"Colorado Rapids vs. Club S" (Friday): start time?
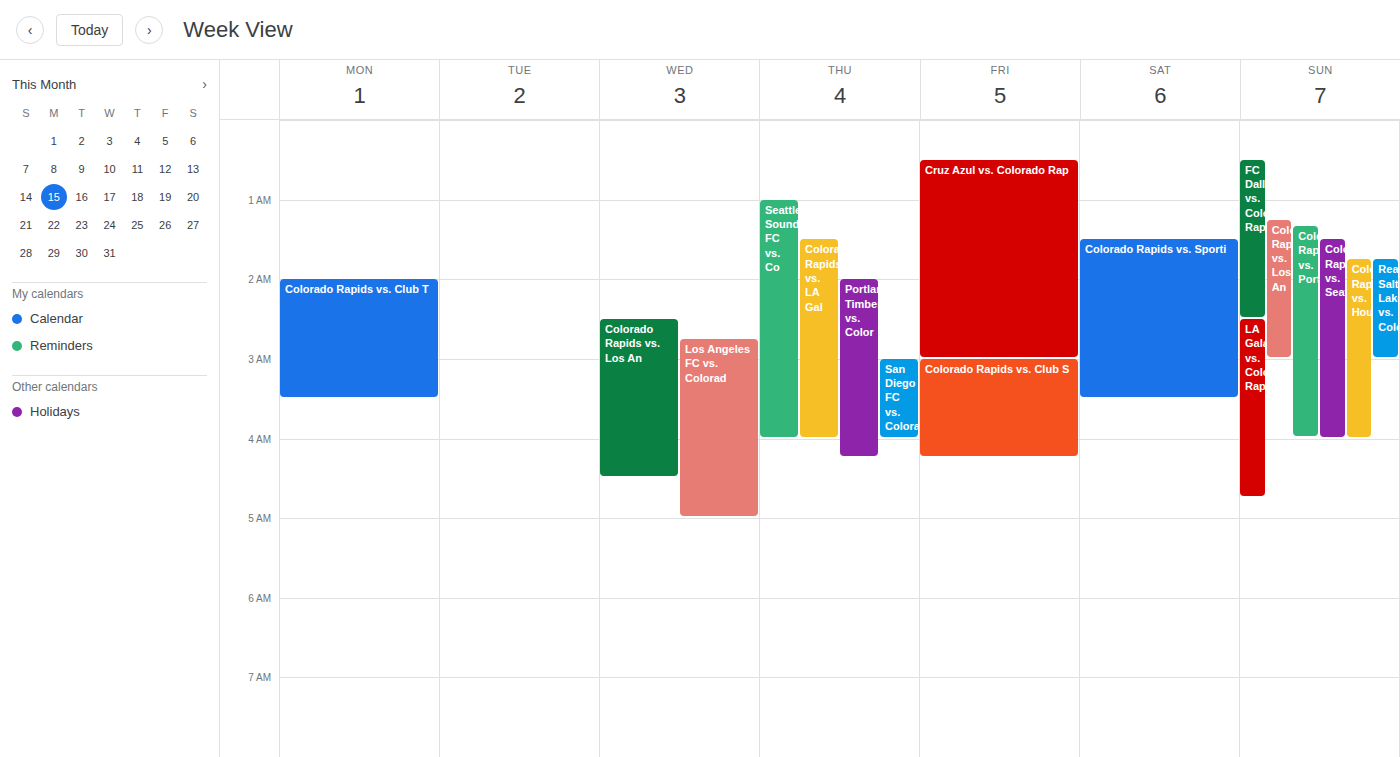
03:00